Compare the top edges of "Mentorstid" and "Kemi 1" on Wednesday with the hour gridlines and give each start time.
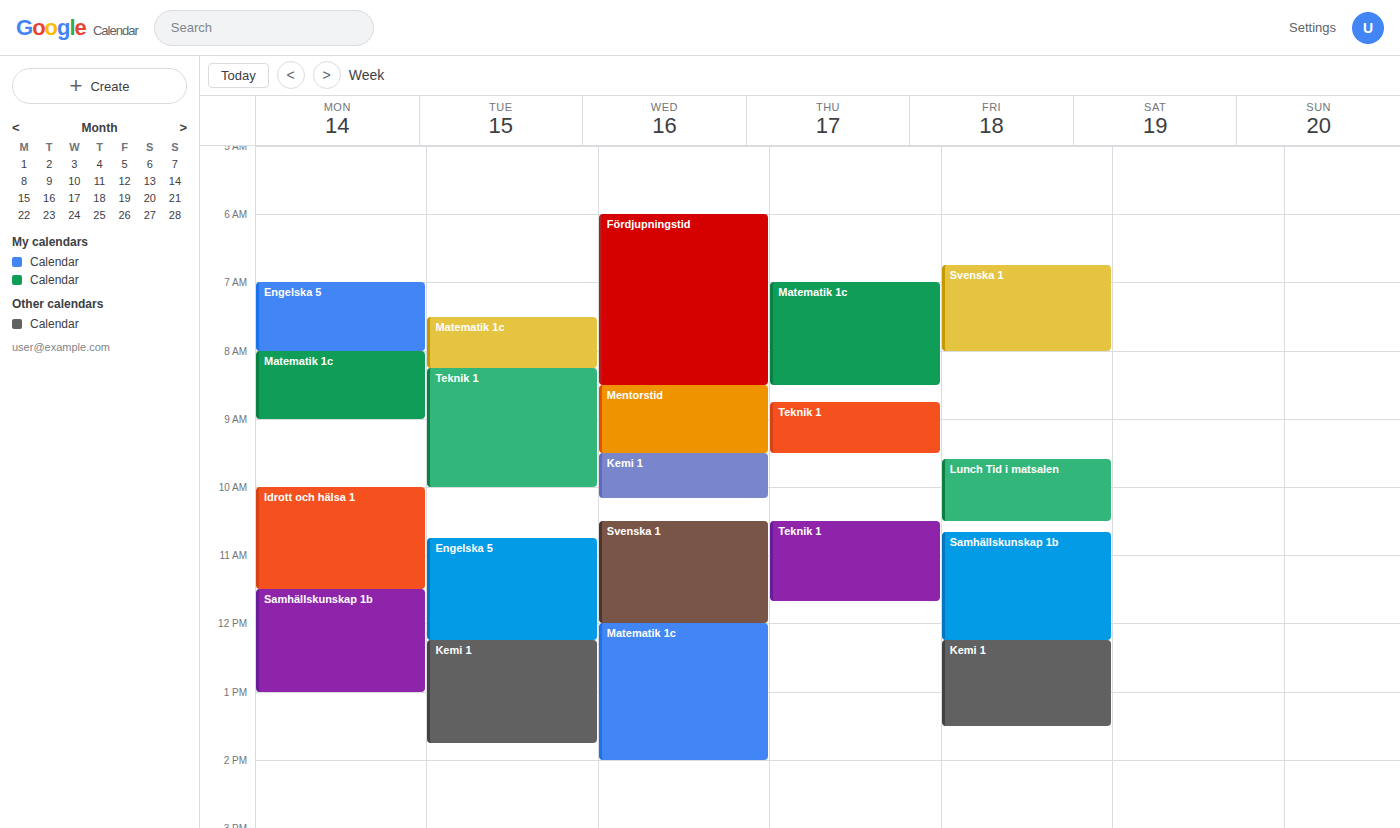
"Mentorstid": 8:30 AM, halfway between the 8 AM and 9 AM lines. "Kemi 1": 9:30 AM, halfway between the 9 AM and 10 AM lines.